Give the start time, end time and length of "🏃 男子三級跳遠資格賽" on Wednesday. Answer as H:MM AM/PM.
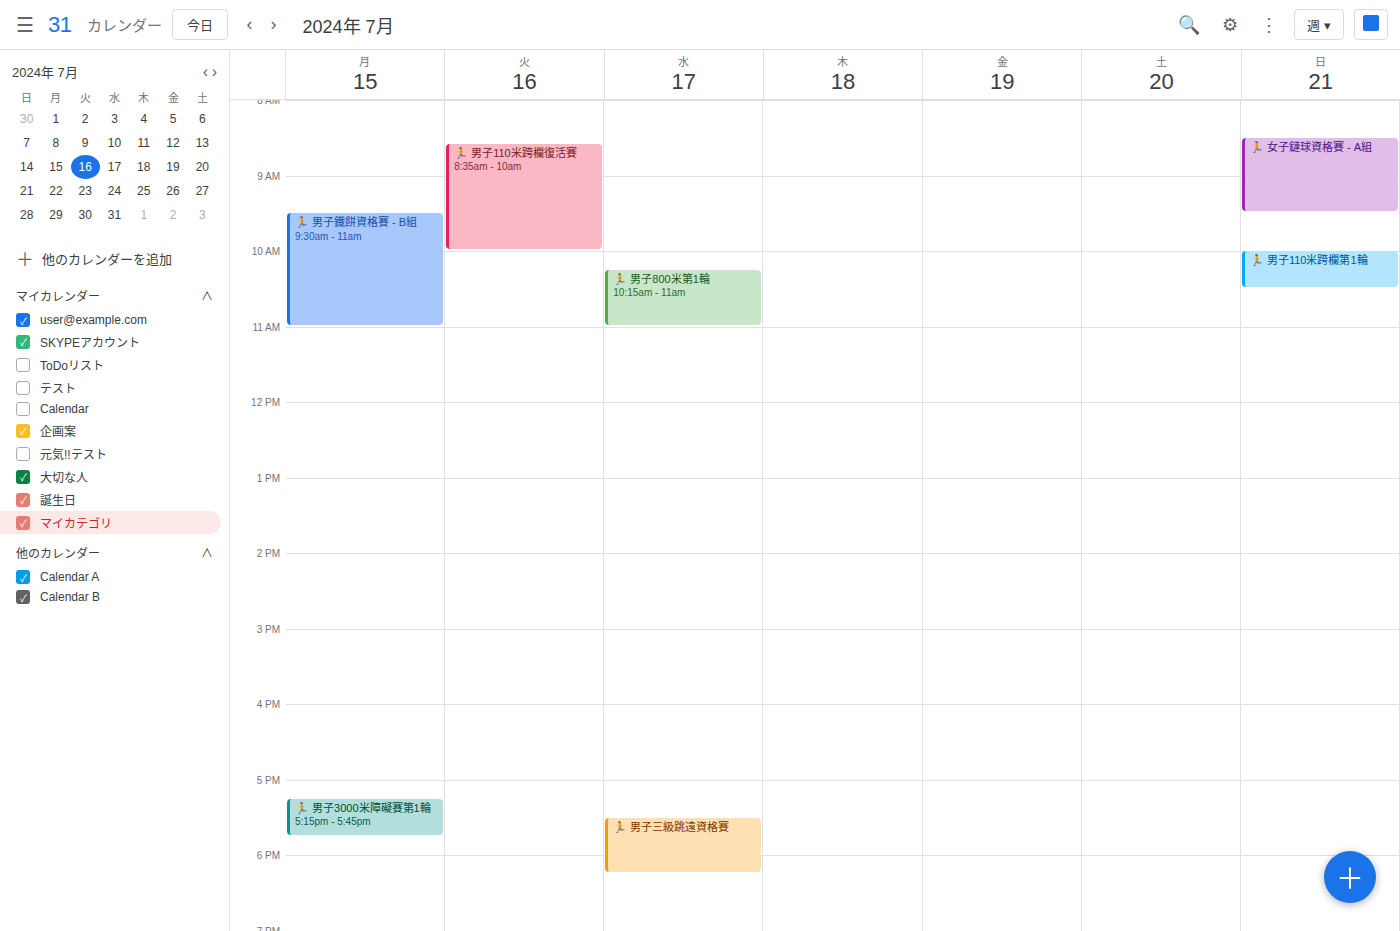
5:30 PM to 6:15 PM, 45 minutes